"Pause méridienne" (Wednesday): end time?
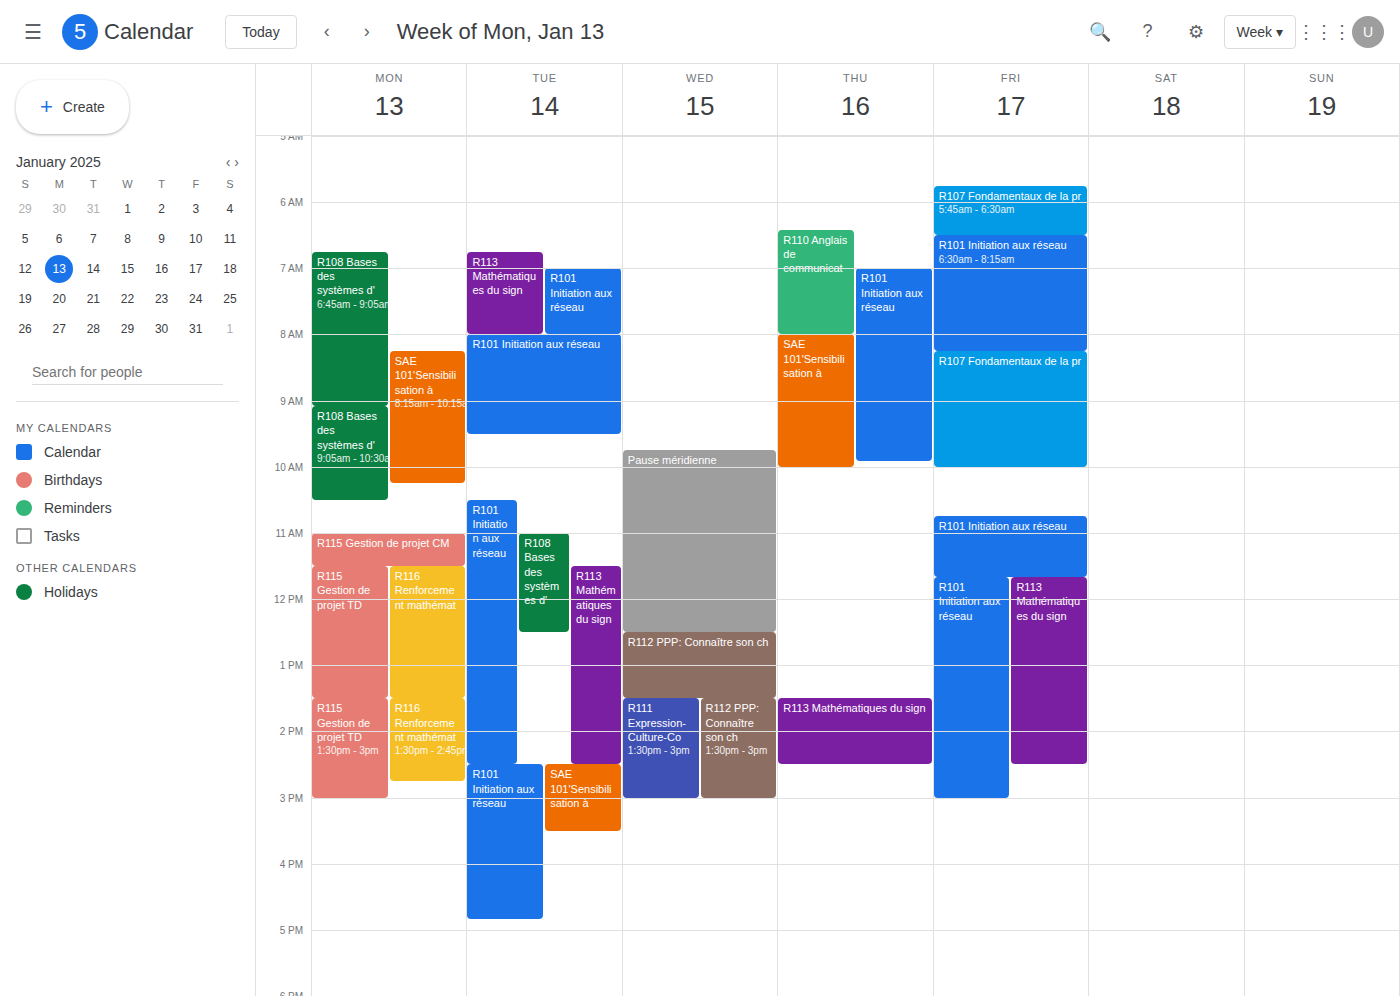
12:30